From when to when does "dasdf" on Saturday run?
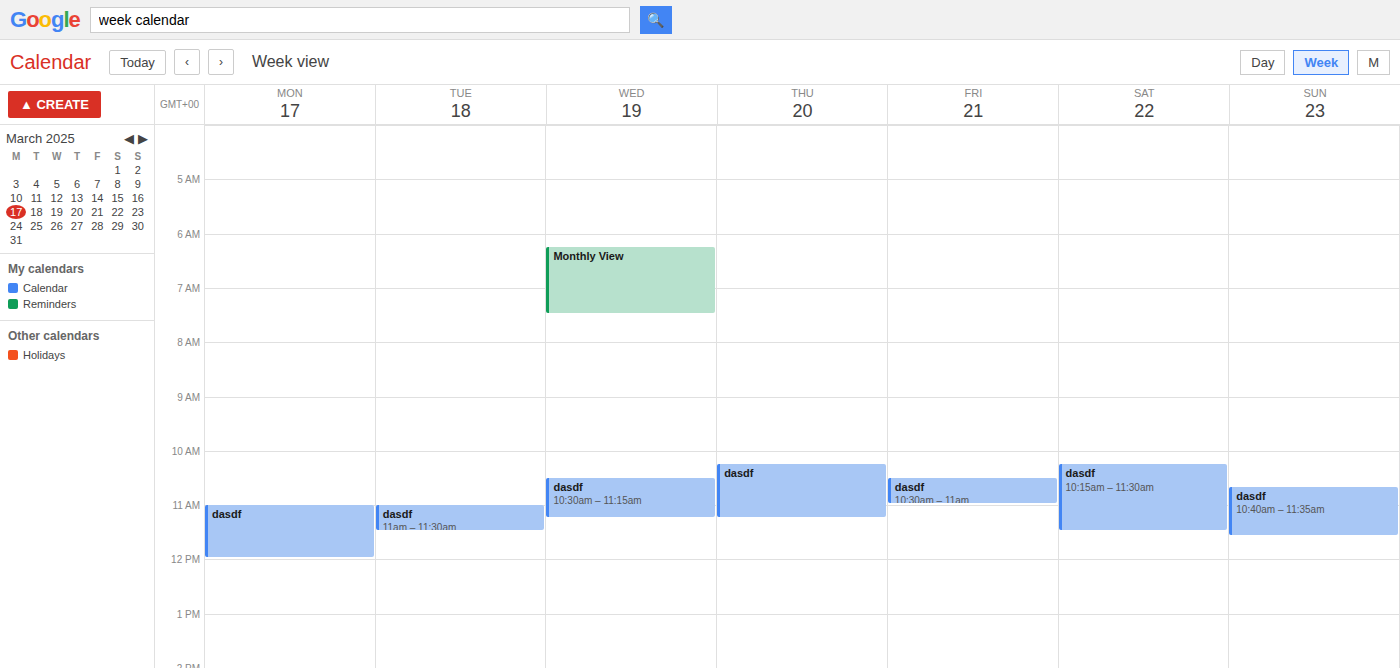
10:15 AM to 11:30 AM